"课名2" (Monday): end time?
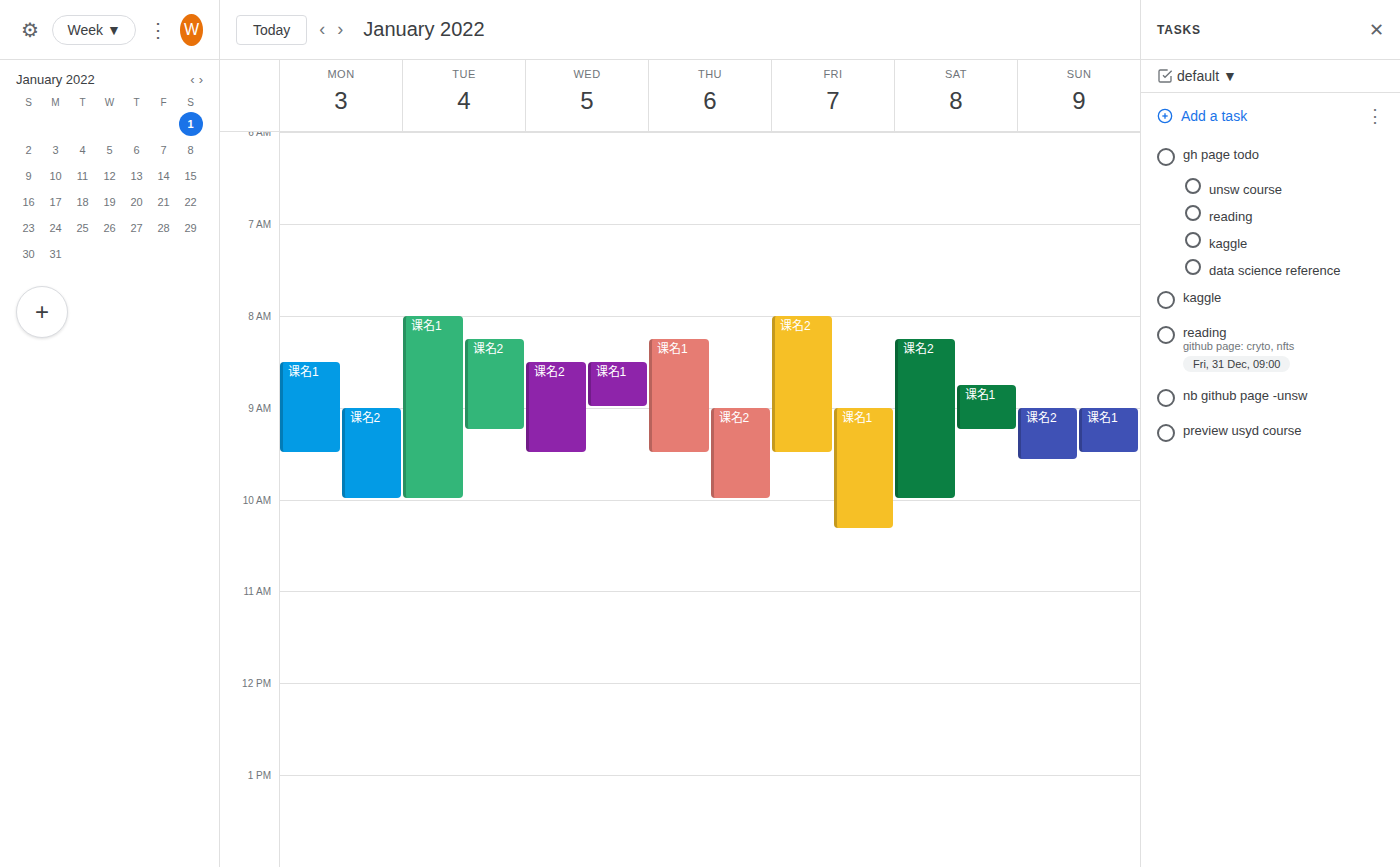
10:00 AM